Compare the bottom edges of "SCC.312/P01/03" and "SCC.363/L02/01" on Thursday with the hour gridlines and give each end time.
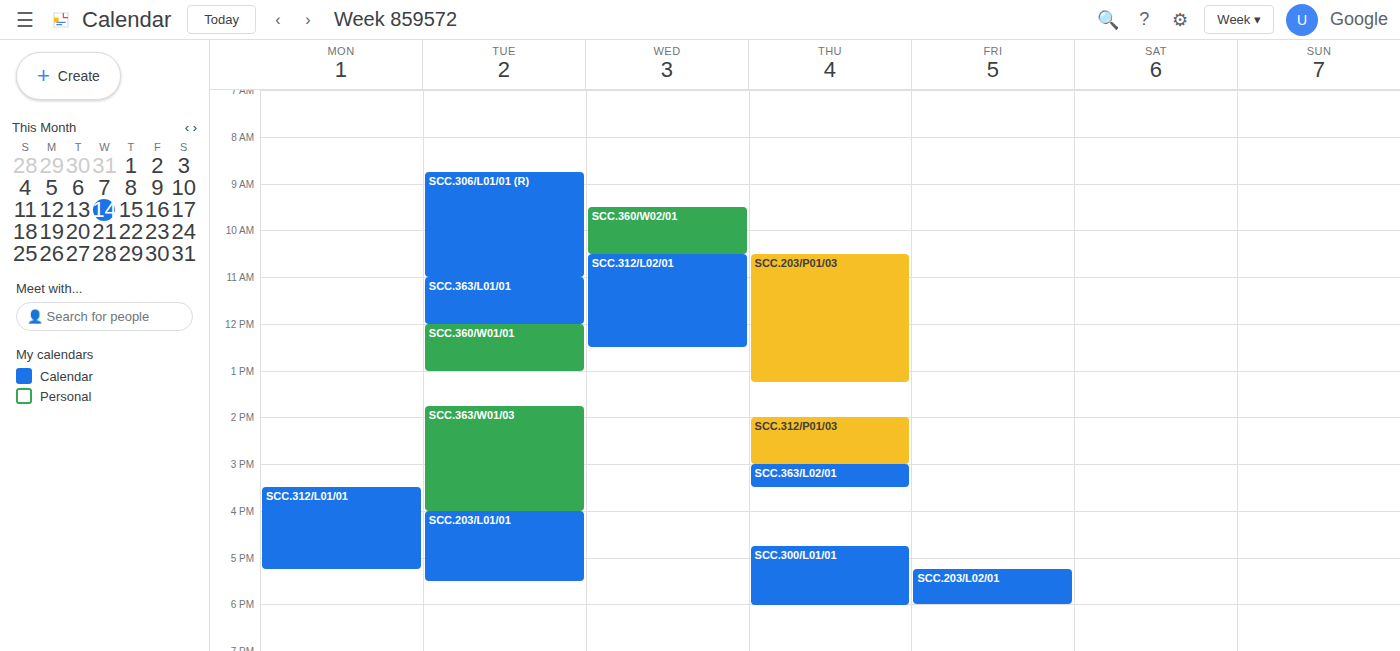
"SCC.312/P01/03": 3:00 PM, exactly on the 3 PM line. "SCC.363/L02/01": 3:30 PM, halfway between the 3 PM and 4 PM lines.